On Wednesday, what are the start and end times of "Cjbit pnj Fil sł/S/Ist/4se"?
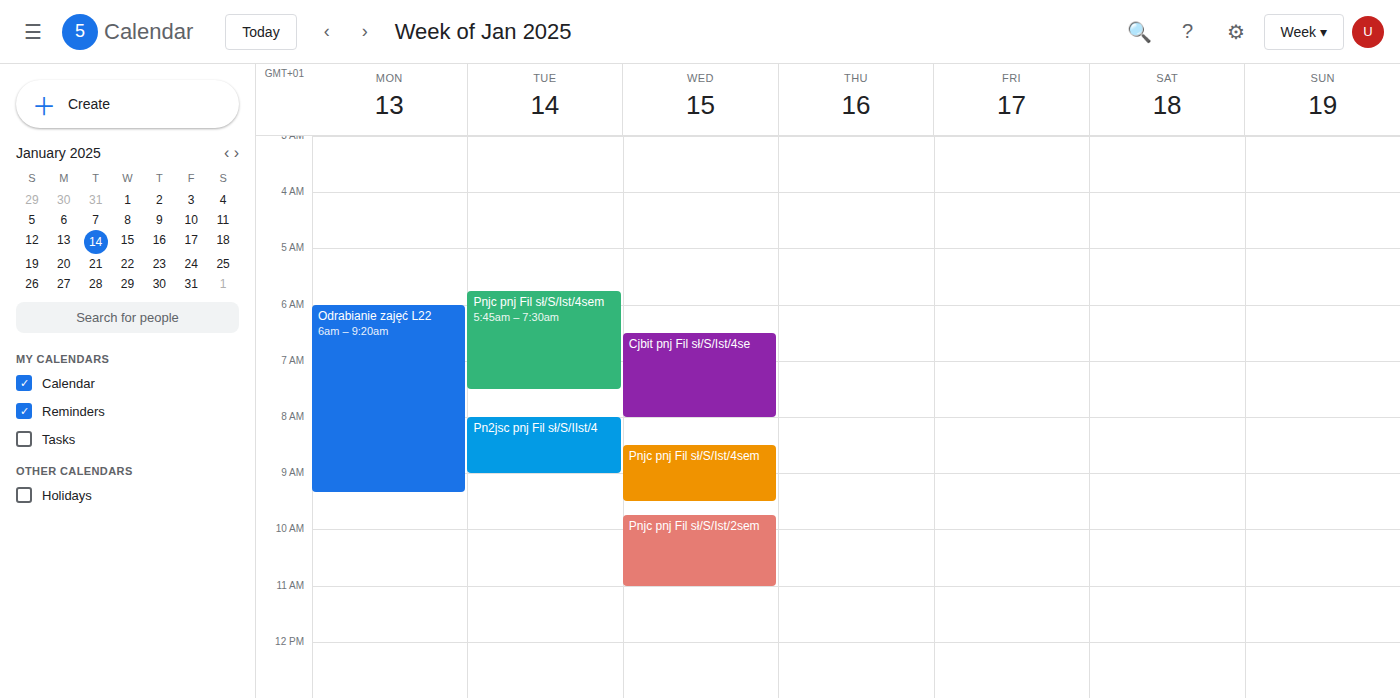
6:30 AM to 8:00 AM